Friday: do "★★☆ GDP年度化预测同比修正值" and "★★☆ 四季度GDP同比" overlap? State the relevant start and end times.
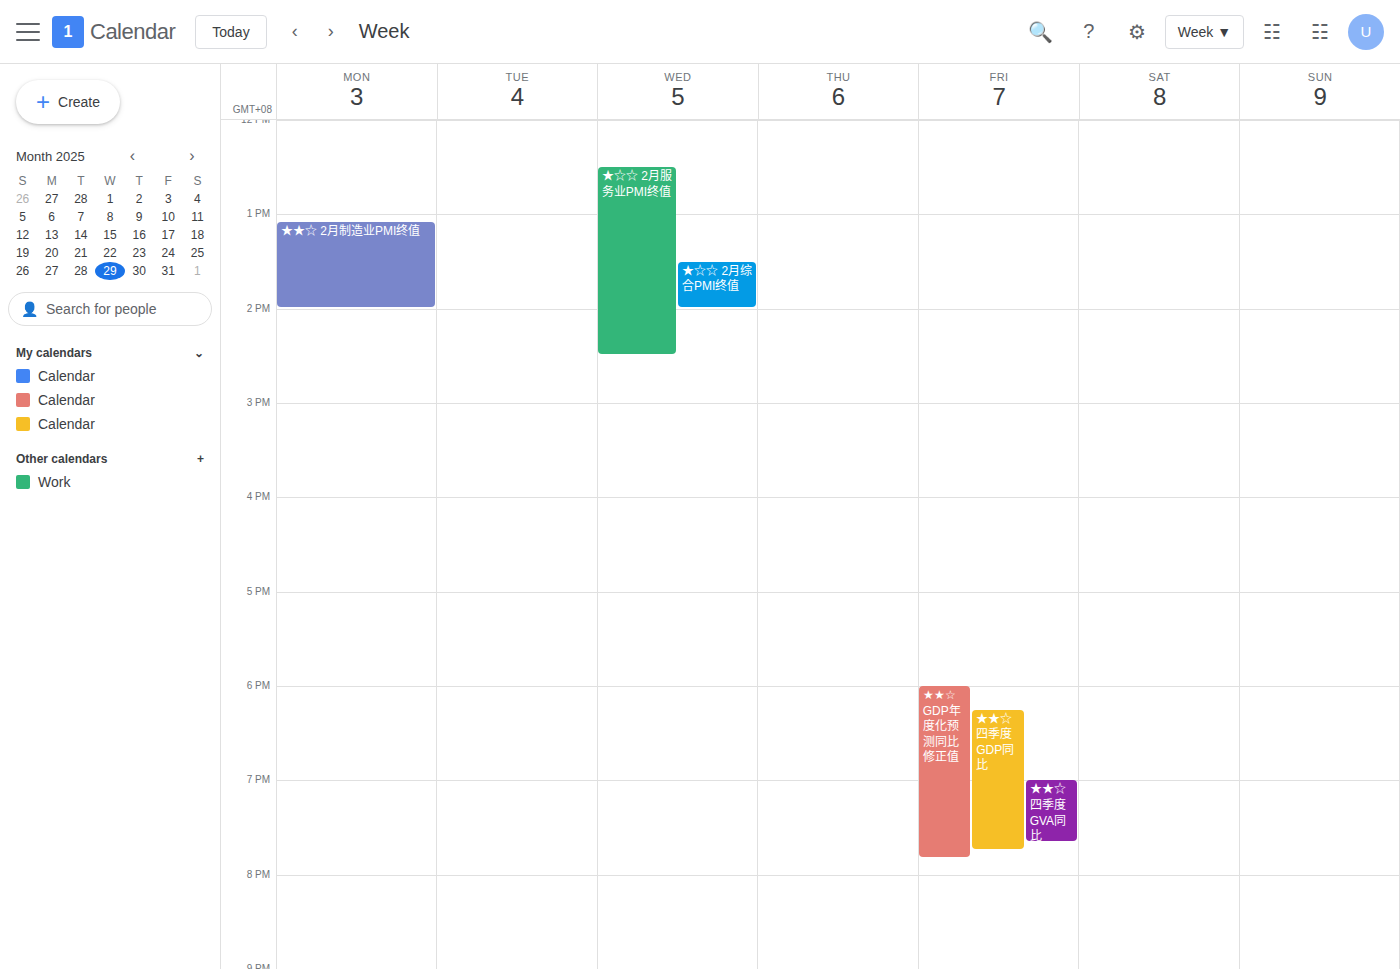
"★★☆ 四季度GDP同比" runs 6:15 PM to 7:45 PM, inside "★★☆ GDP年度化预测同比修正值" -- they overlap.